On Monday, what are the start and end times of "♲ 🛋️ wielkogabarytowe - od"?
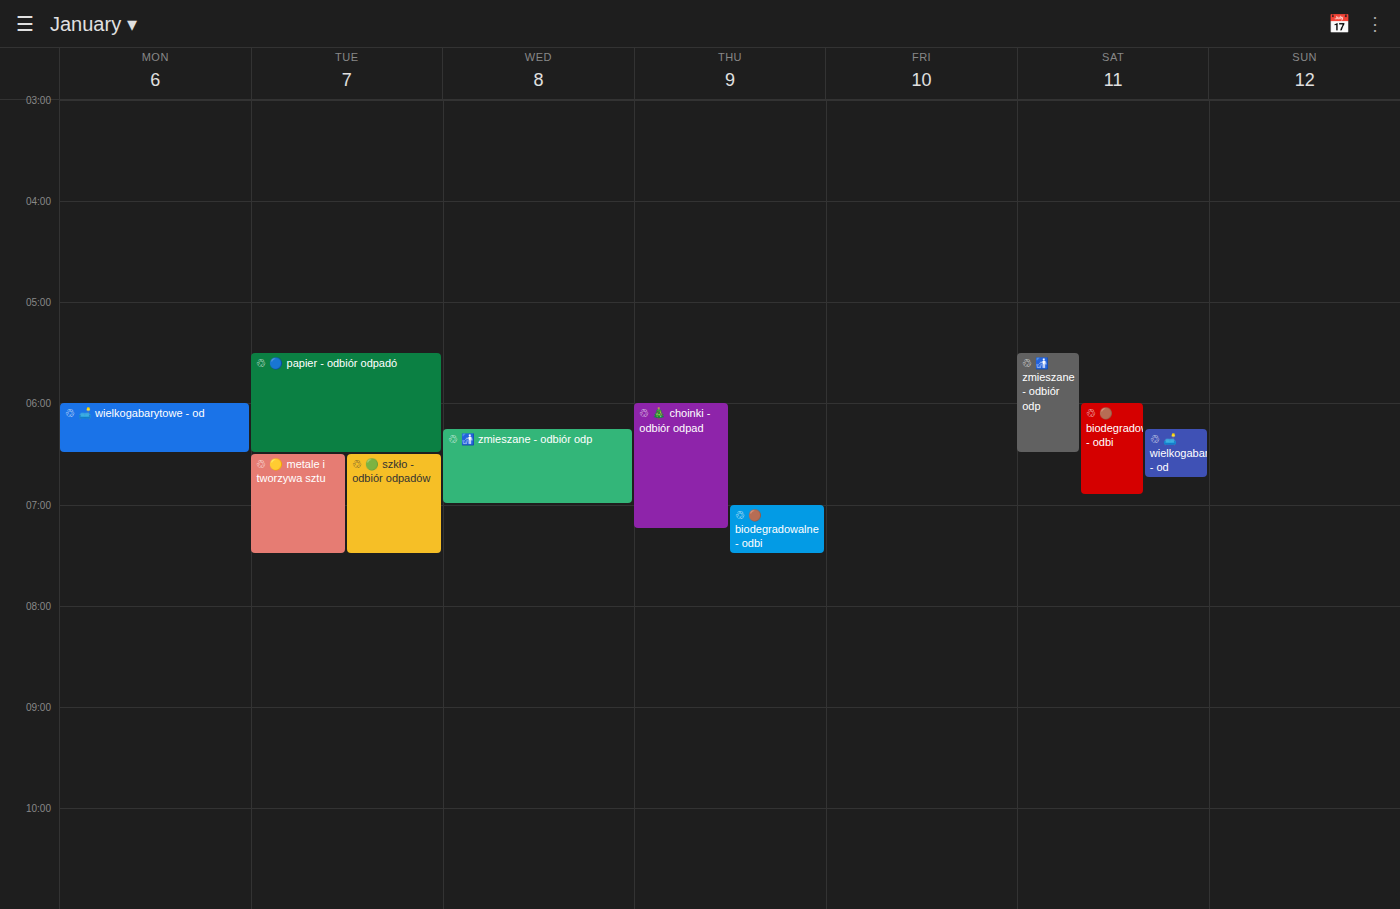
6:00 AM to 6:30 AM